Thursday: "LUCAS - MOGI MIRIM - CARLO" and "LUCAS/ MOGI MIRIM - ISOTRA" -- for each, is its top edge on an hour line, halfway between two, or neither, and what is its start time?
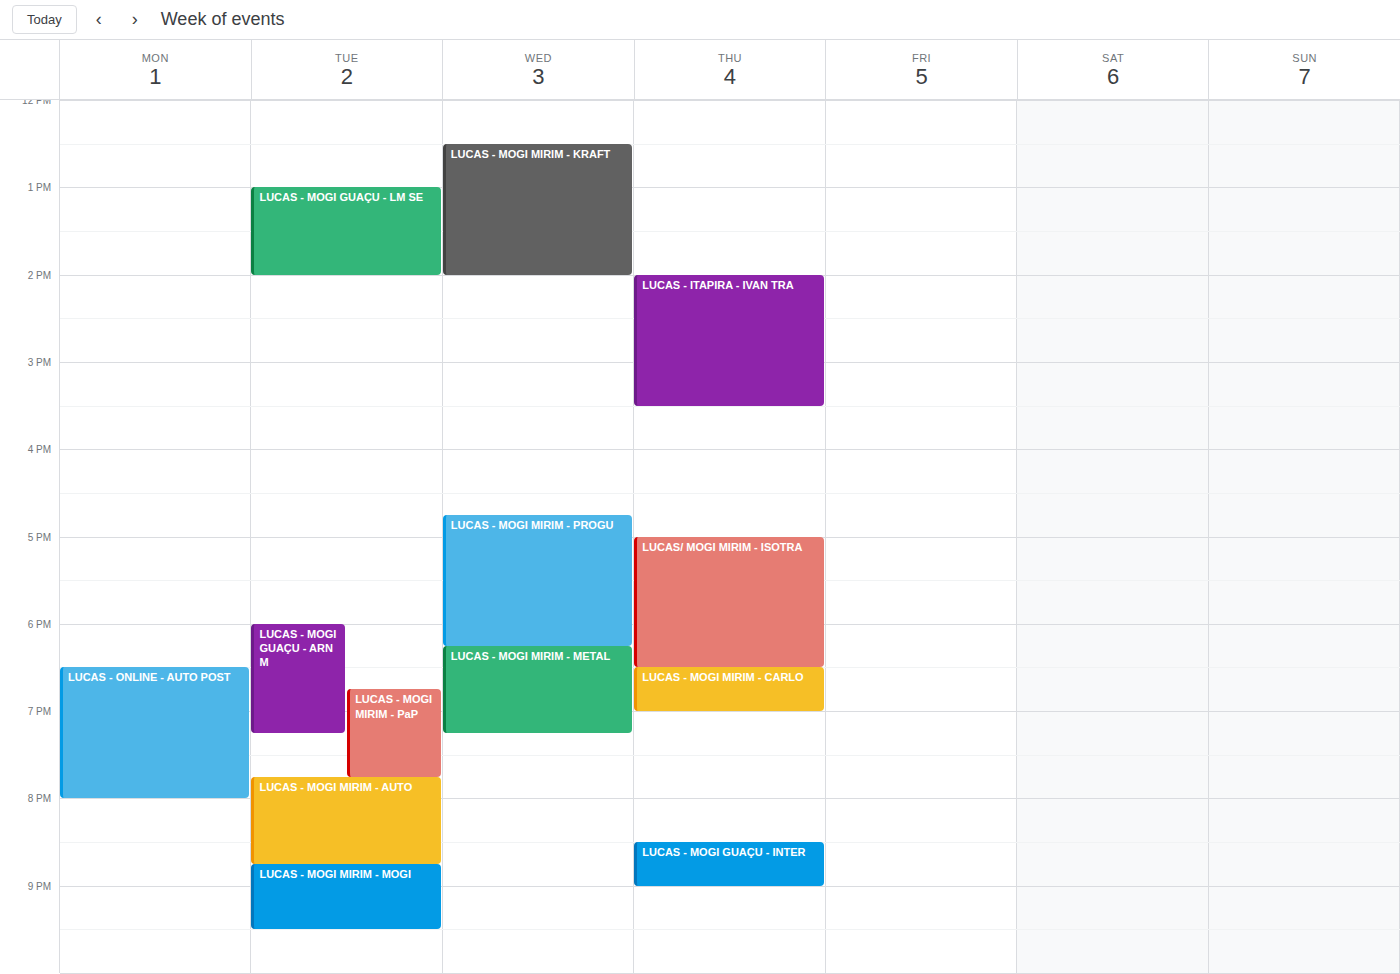
"LUCAS - MOGI MIRIM - CARLO": 6:30 PM, halfway between the 6 PM and 7 PM lines. "LUCAS/ MOGI MIRIM - ISOTRA": 5:00 PM, exactly on the 5 PM line.